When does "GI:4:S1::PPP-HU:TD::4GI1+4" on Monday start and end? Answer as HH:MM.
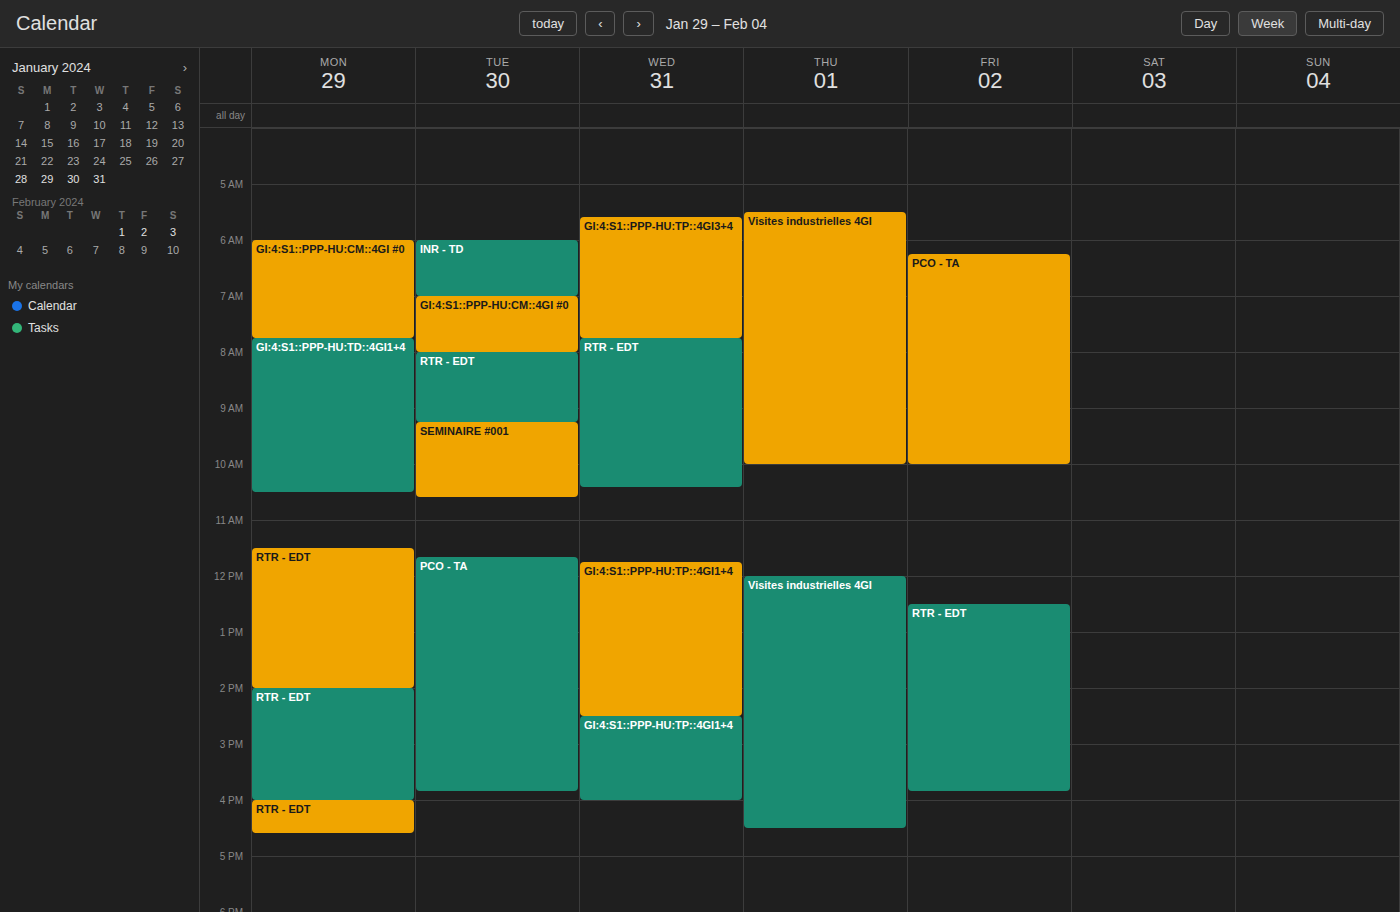
07:45 to 10:30